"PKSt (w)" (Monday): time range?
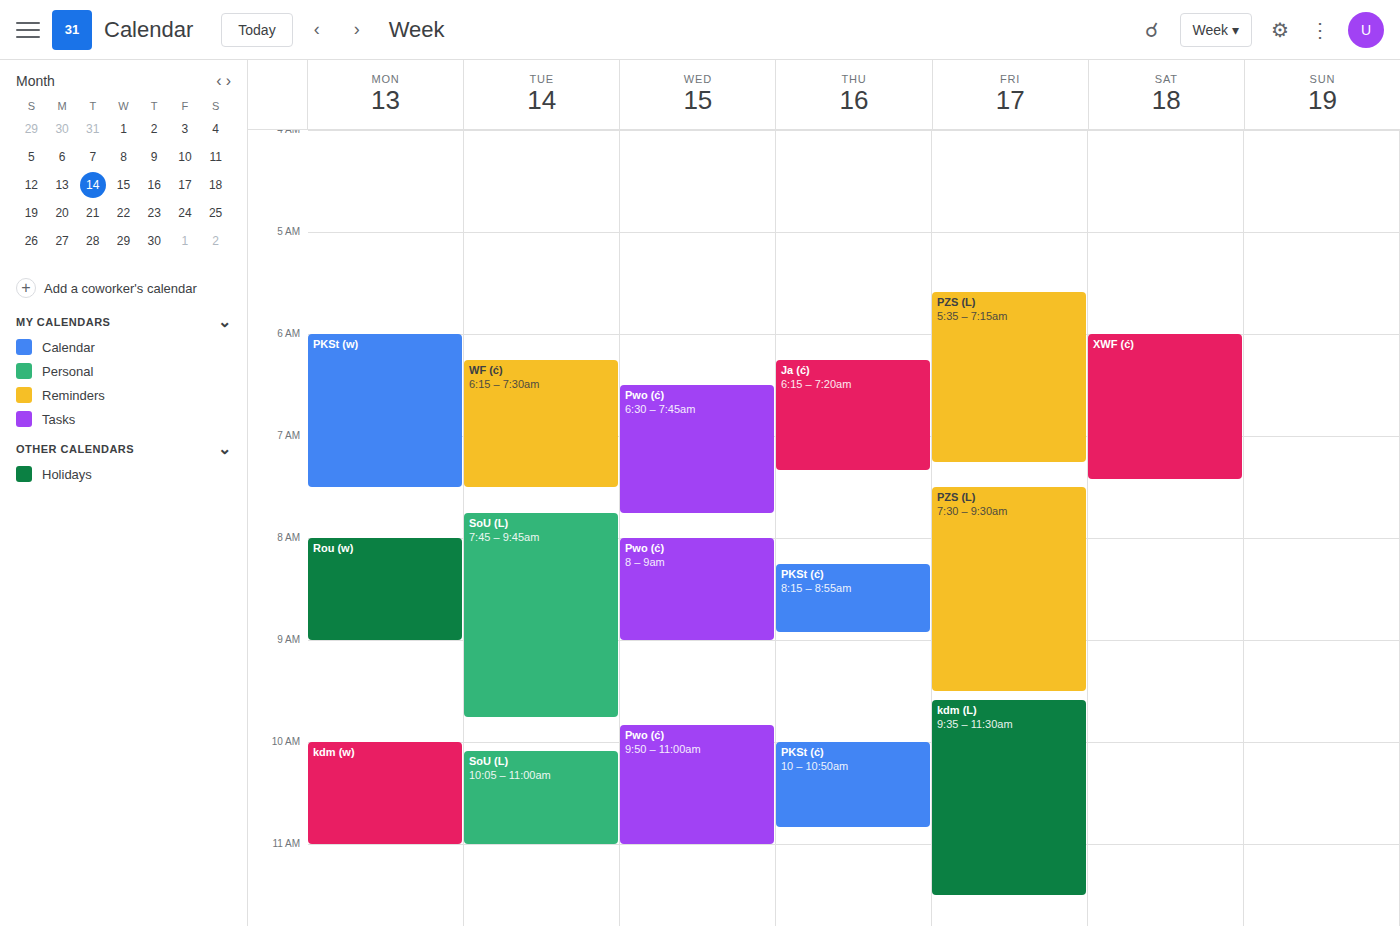
6:00 AM to 7:30 AM